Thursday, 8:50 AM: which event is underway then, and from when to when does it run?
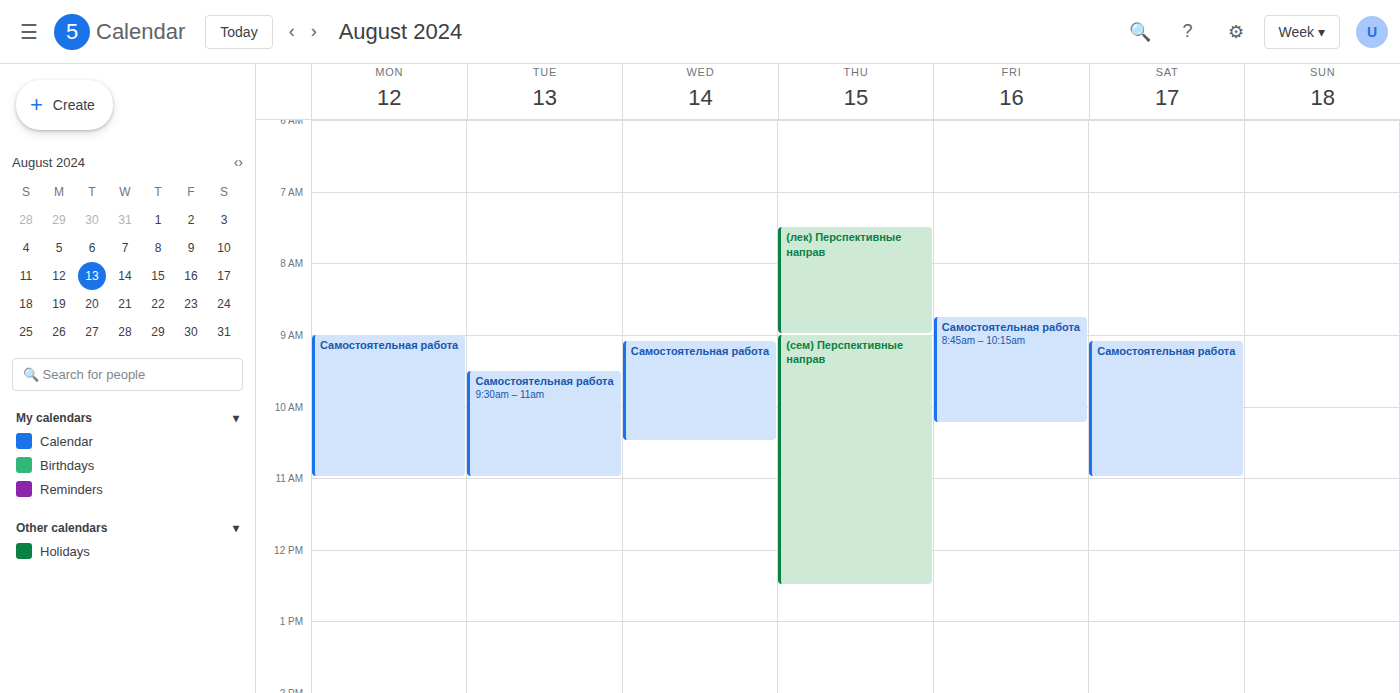
"(лек) Перспективные направ", 7:30 AM to 9:00 AM